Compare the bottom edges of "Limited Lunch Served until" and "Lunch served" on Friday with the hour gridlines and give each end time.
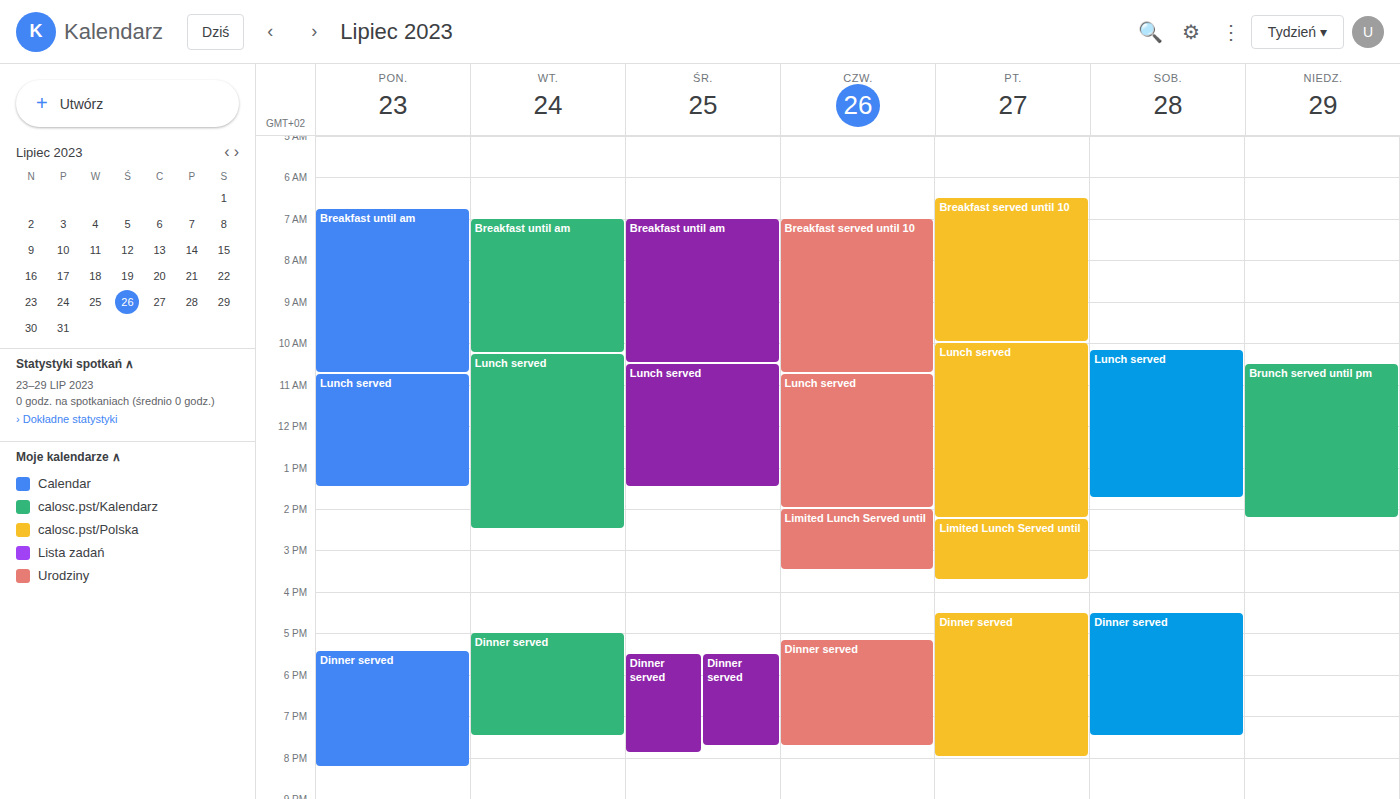
"Limited Lunch Served until": 15:45, neither: three quarters of the way from the 15:00 line to the 16:00 line. "Lunch served": 14:15, neither: a quarter of the way from the 14:00 line to the 15:00 line.